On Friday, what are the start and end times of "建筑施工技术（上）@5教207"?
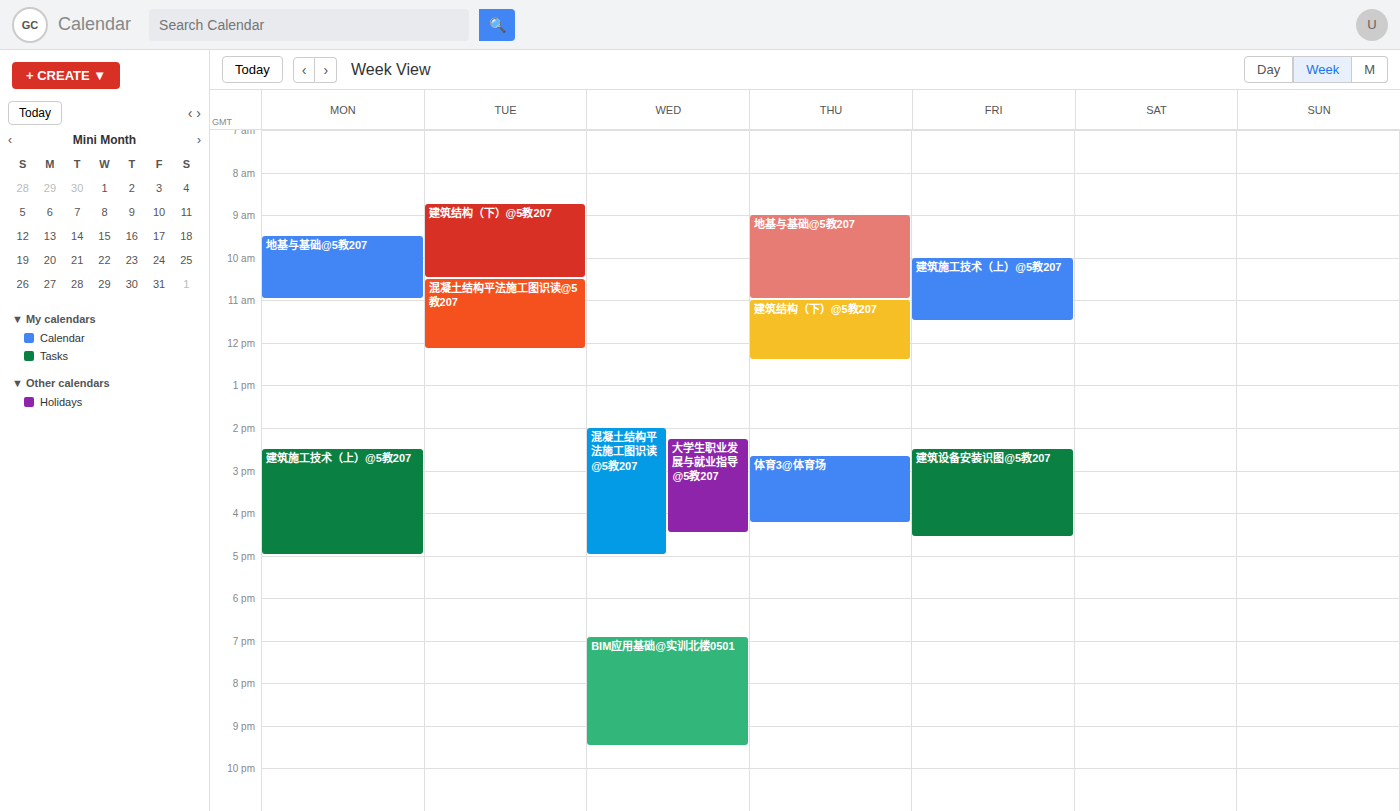
10:00 AM to 11:30 AM